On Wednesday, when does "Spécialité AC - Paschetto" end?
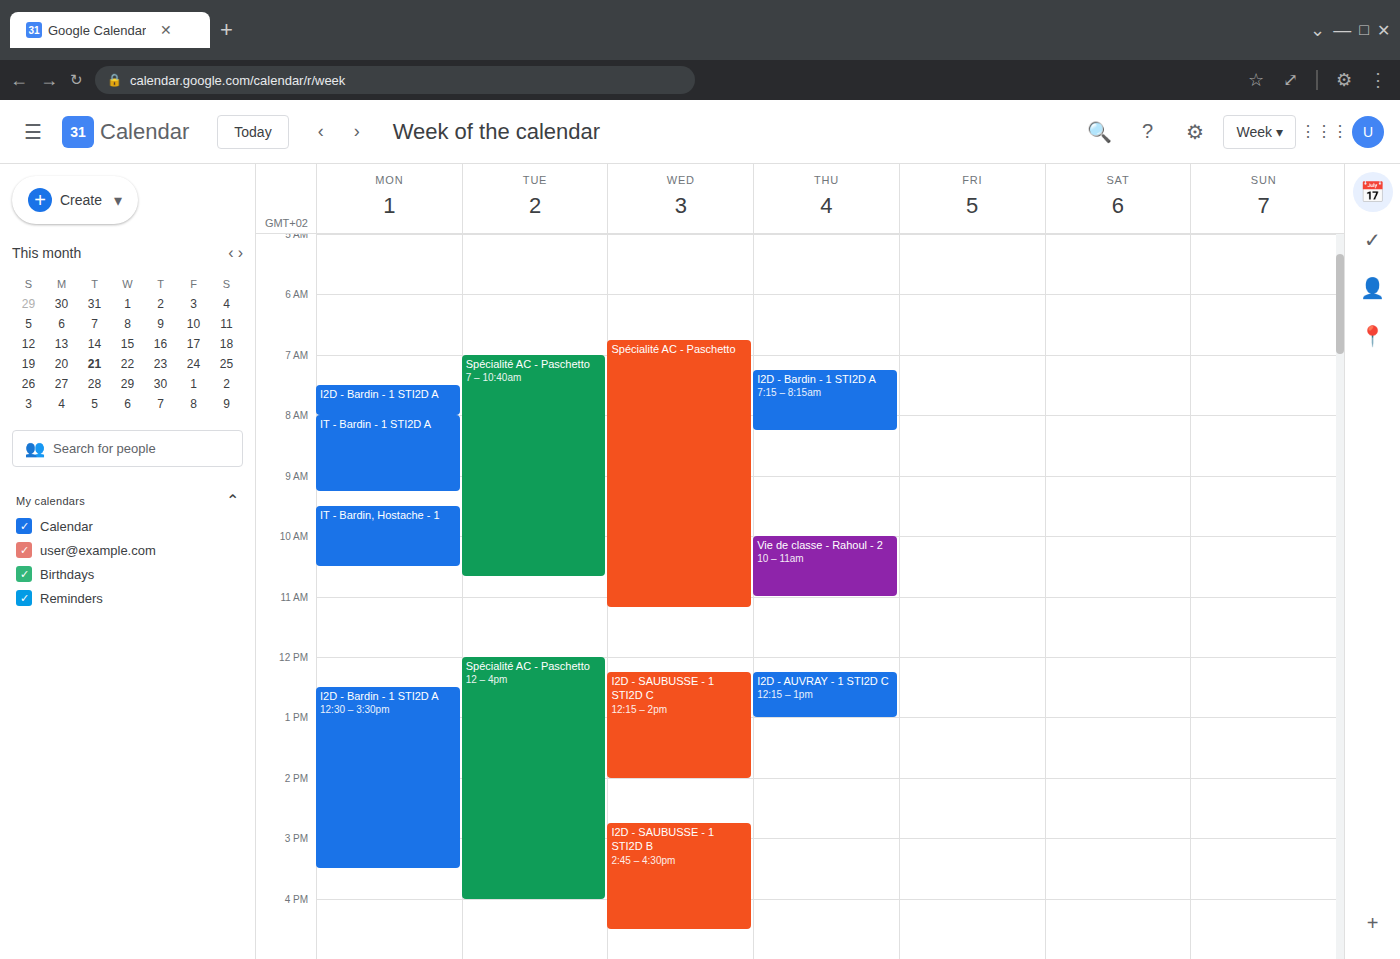
11:10 AM